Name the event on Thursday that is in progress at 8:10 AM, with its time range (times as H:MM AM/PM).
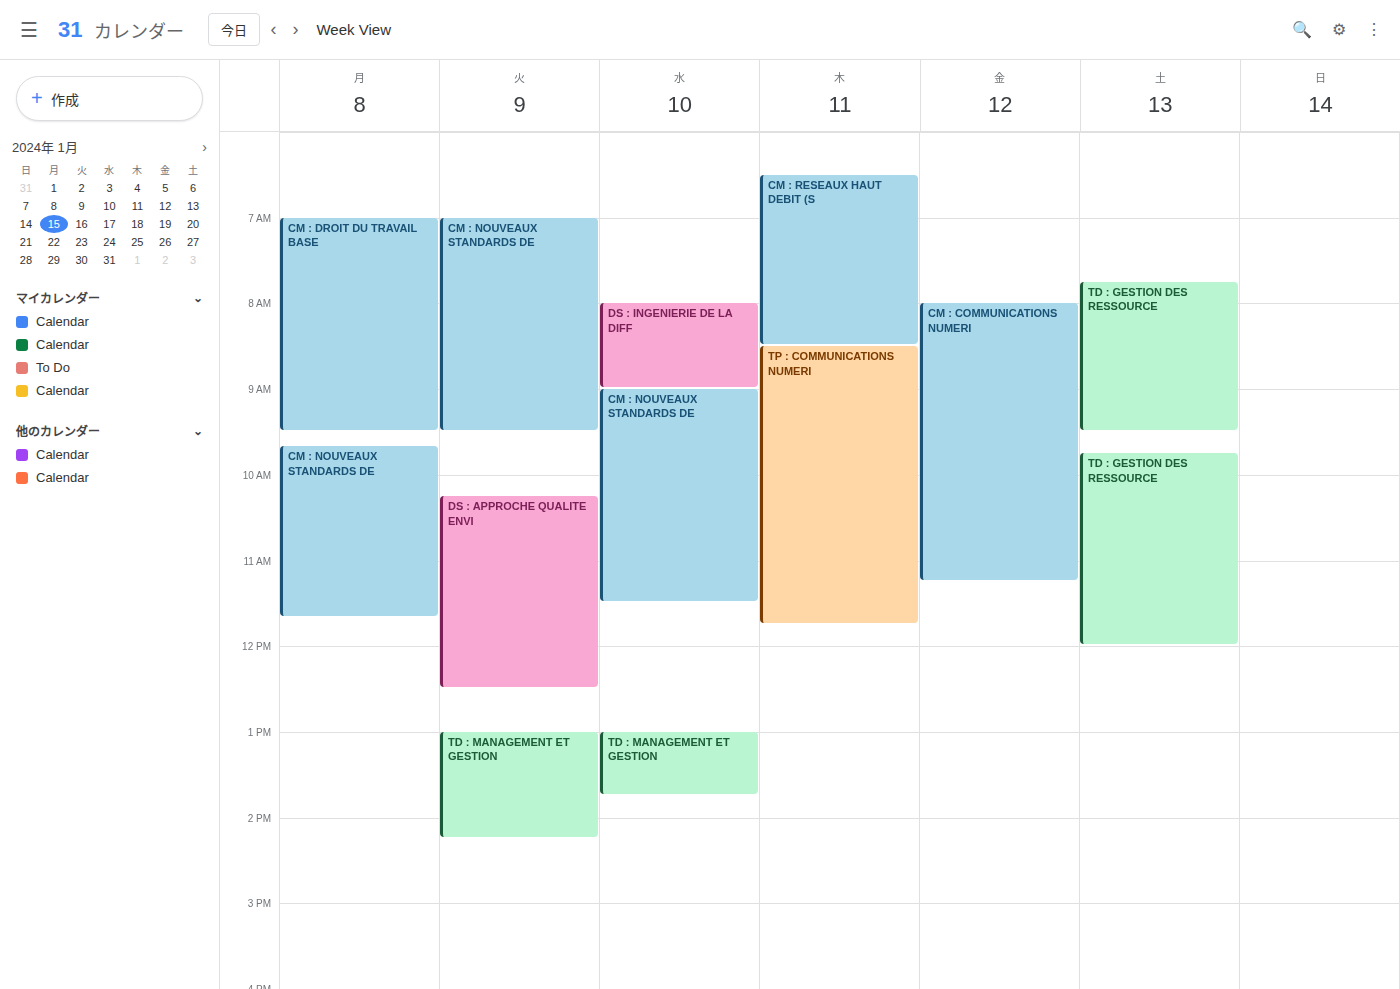
"CM : RESEAUX HAUT DEBIT (S", 6:30 AM to 8:30 AM